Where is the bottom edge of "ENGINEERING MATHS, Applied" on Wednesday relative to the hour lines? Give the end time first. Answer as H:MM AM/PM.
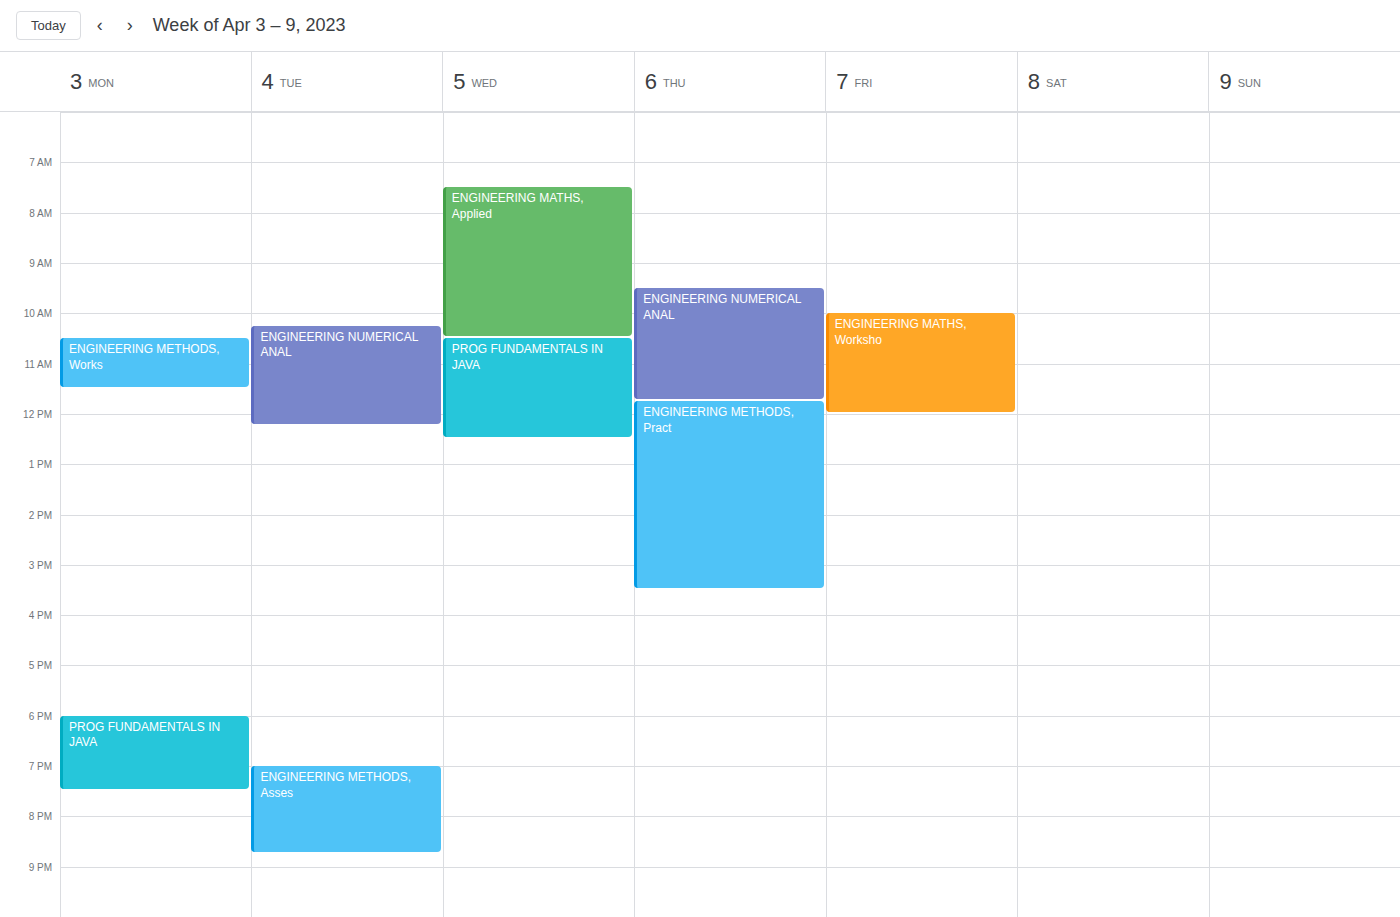
10:30 AM -- halfway between the 10 AM and 11 AM lines.